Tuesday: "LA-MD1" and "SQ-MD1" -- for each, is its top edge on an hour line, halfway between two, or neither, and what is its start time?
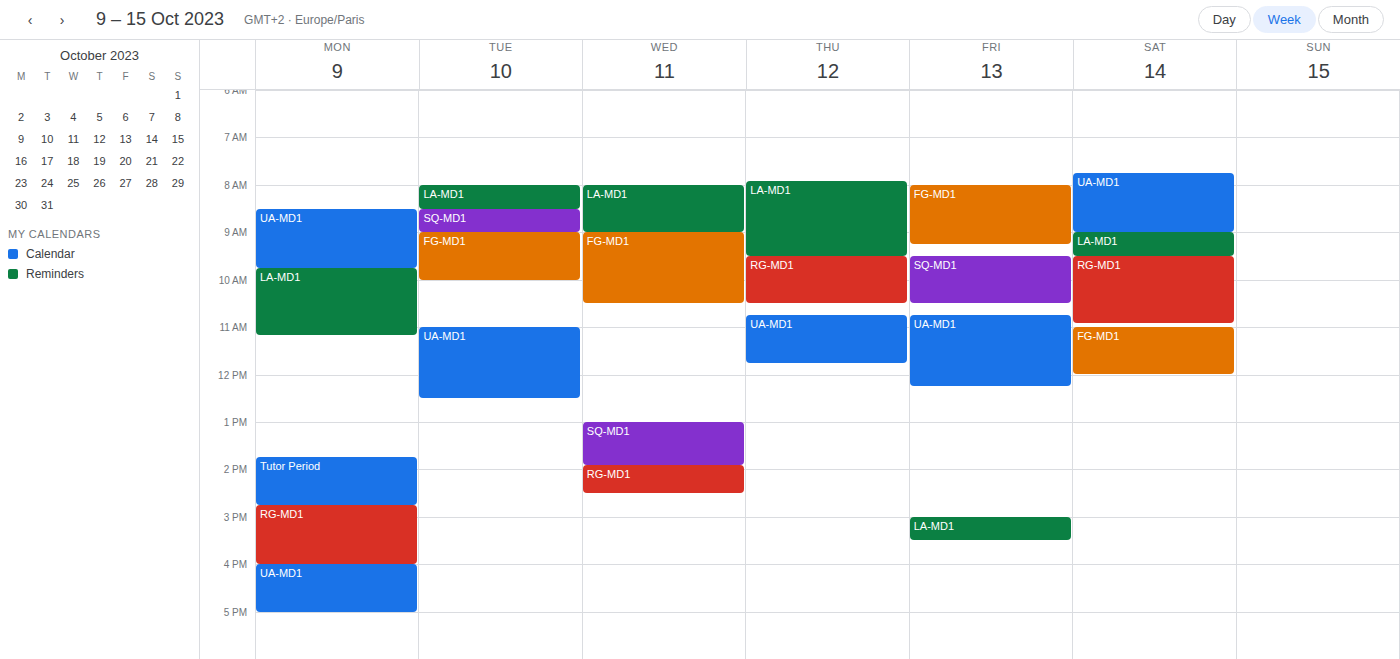
"LA-MD1": 8:00 AM, exactly on the 8 AM line. "SQ-MD1": 8:30 AM, halfway between the 8 AM and 9 AM lines.